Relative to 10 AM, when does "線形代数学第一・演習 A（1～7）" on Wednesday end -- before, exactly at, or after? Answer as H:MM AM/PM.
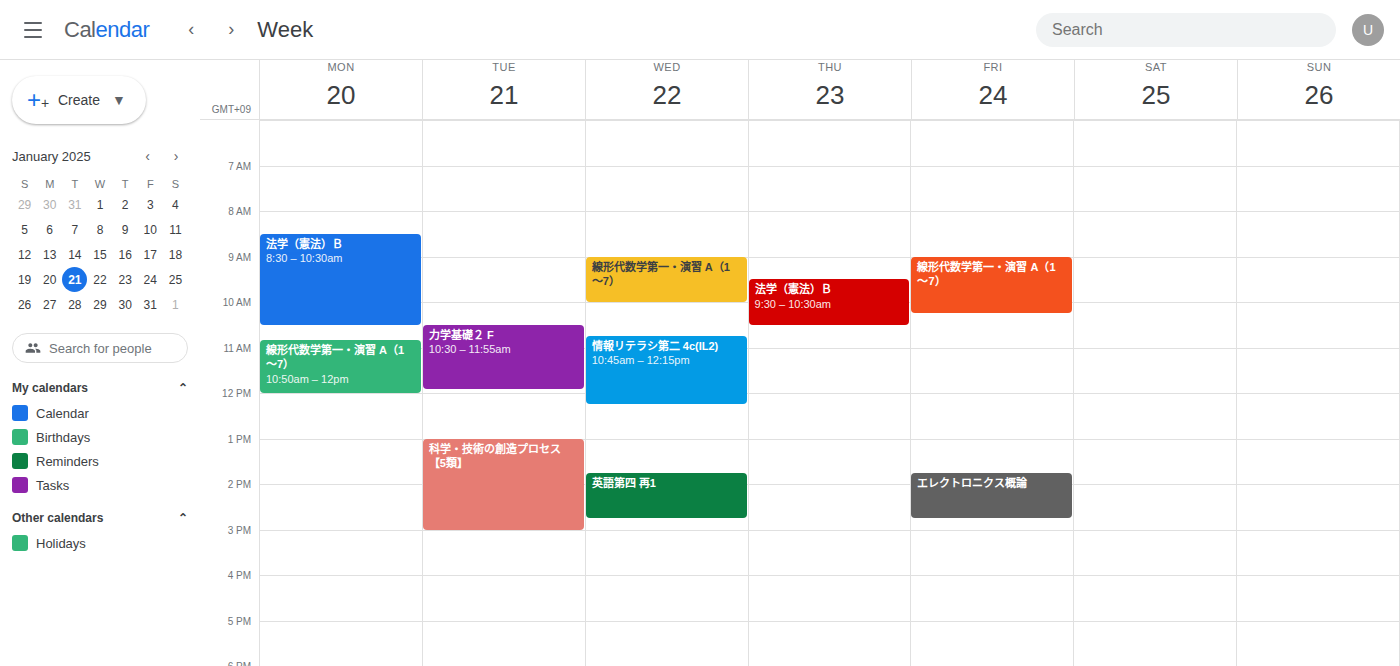
10:00 AM -- exactly at 10 AM, on the 10 AM line.